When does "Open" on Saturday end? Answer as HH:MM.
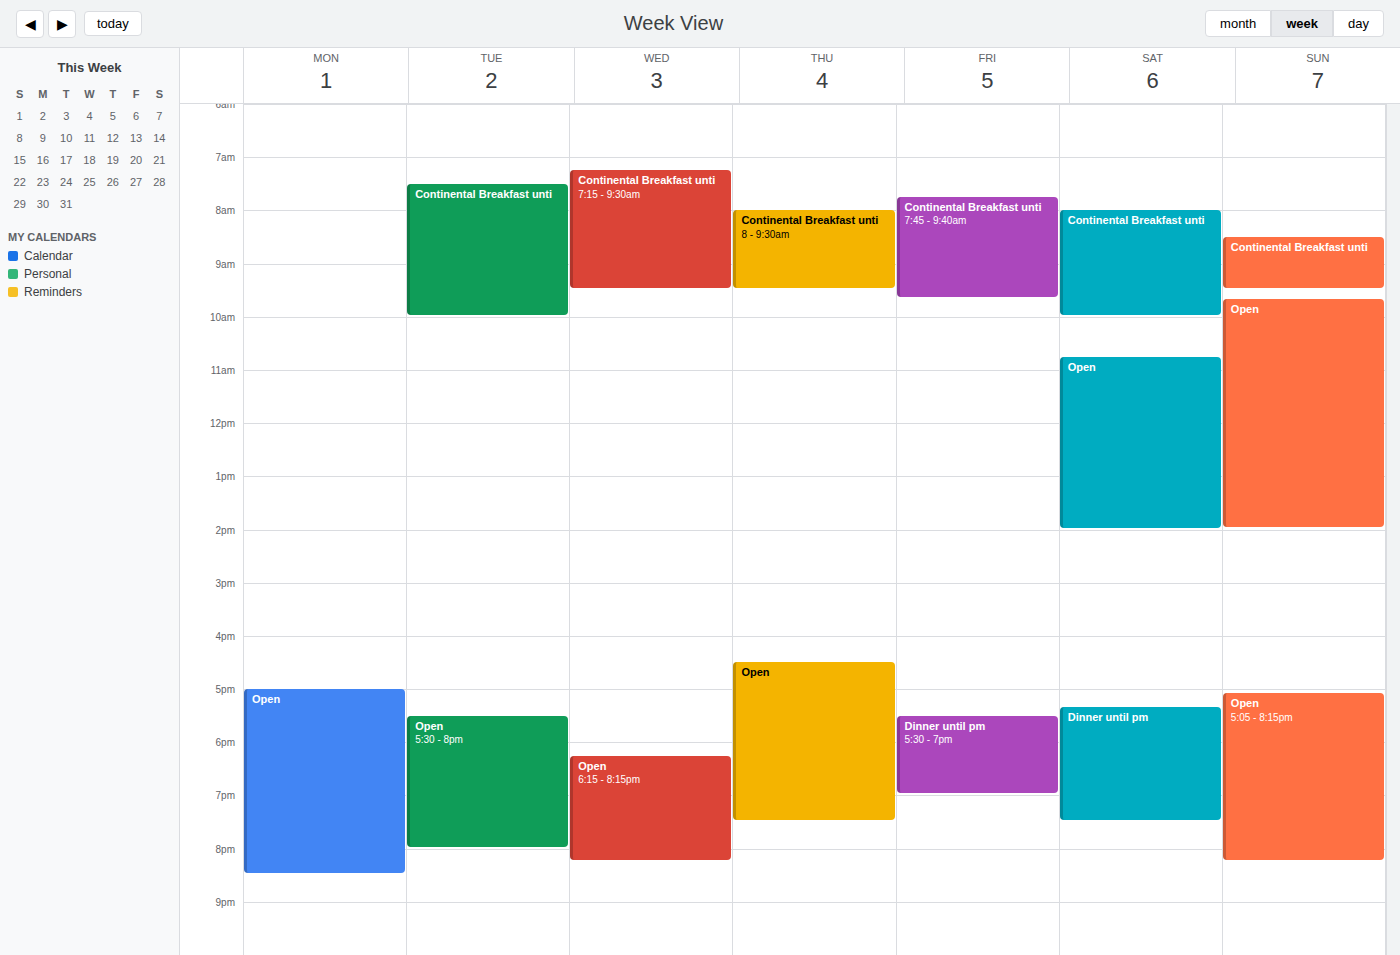
14:00